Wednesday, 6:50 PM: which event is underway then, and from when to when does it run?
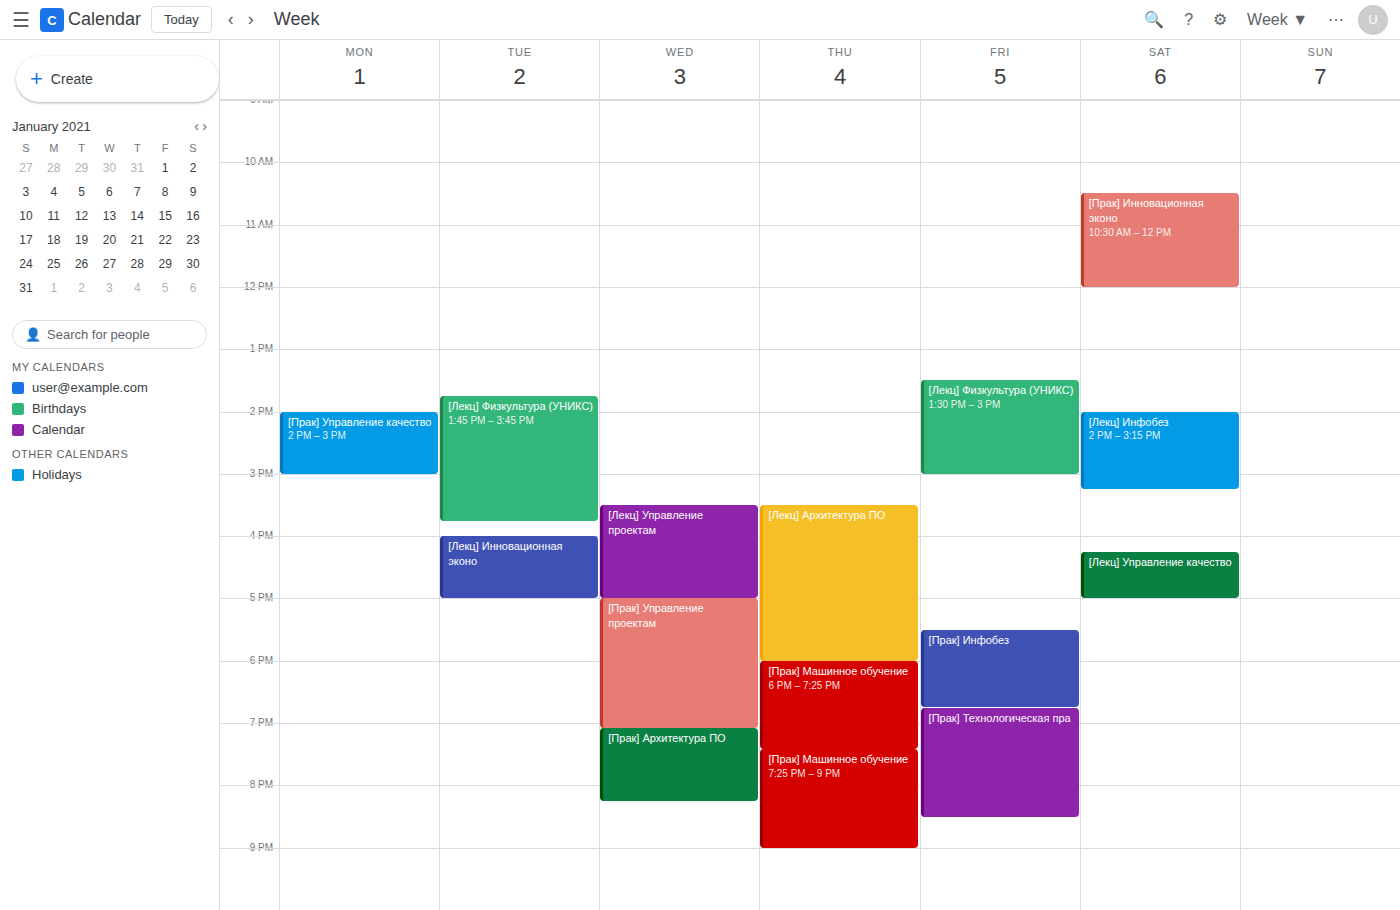
"[Прак] Управление проектам", 5:00 PM to 7:05 PM